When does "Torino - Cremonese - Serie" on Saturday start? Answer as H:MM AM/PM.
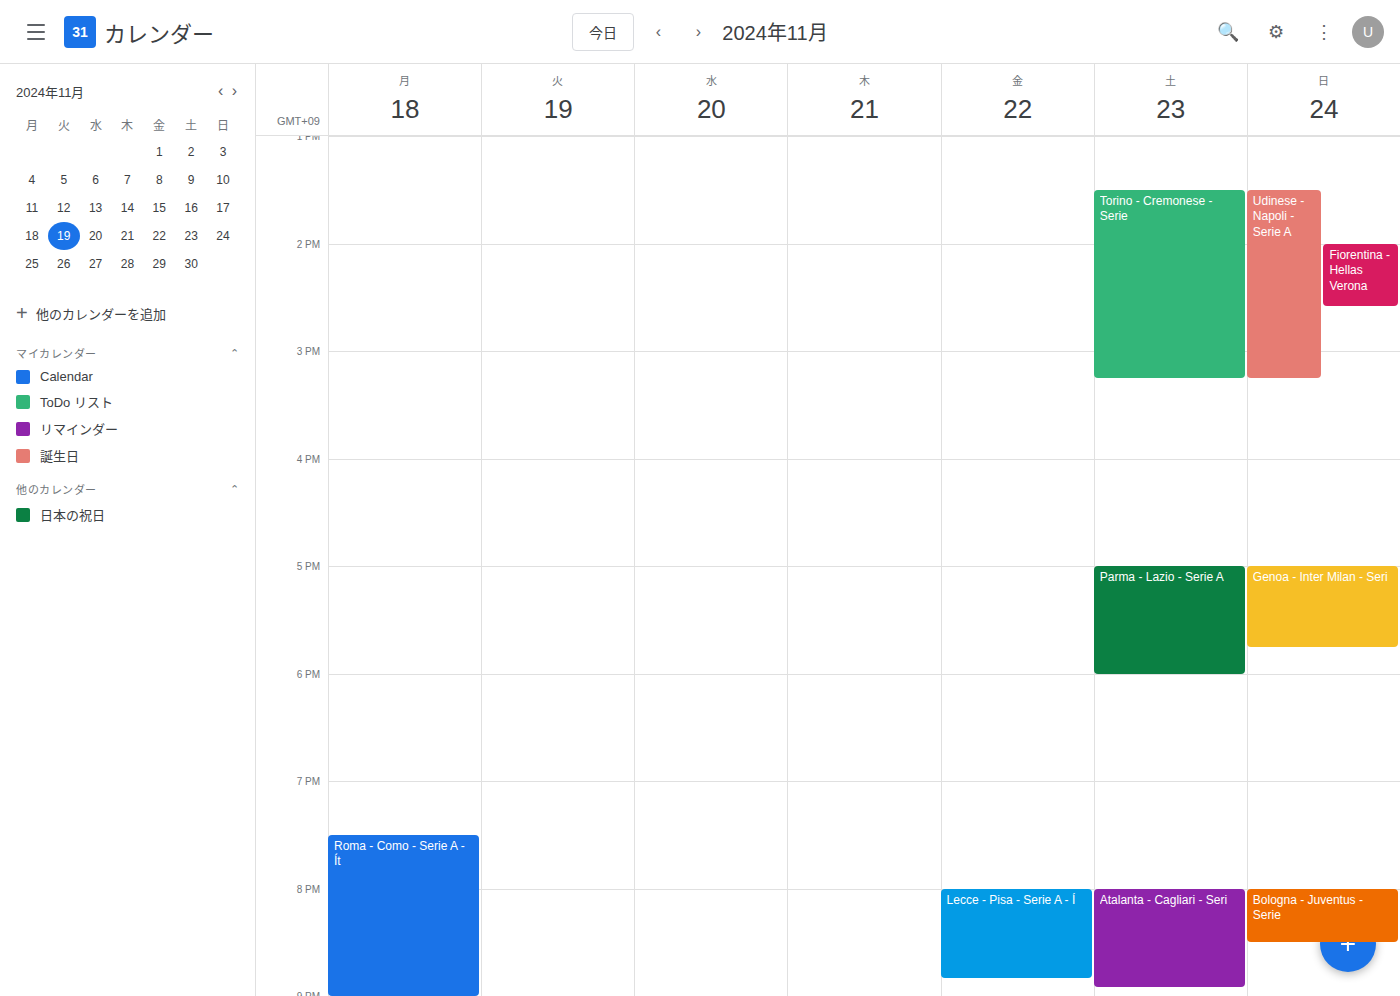
1:30 PM